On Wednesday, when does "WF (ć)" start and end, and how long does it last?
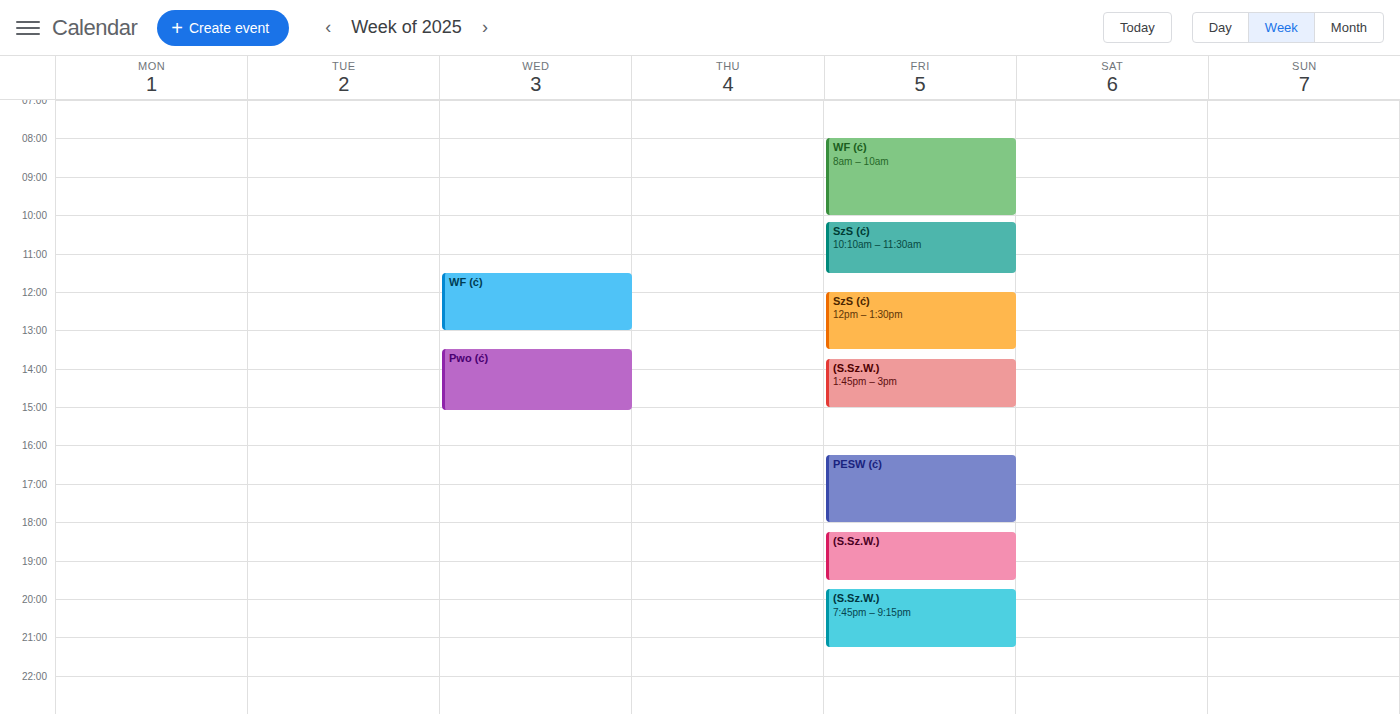
11:30 AM to 1:00 PM, 1 hour 30 minutes